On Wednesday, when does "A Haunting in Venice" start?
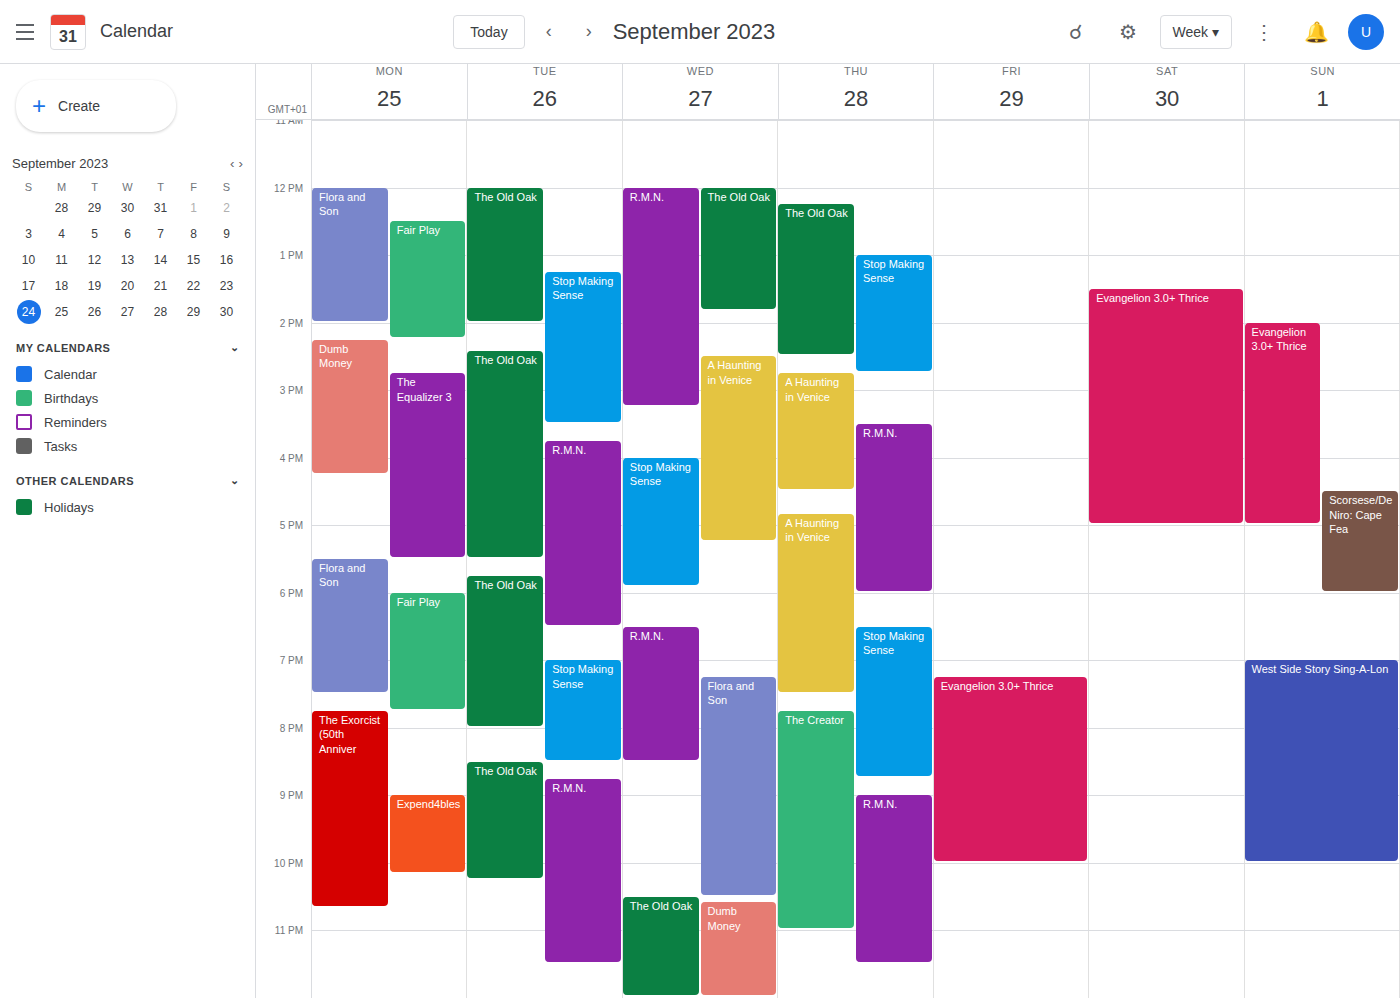
14:30